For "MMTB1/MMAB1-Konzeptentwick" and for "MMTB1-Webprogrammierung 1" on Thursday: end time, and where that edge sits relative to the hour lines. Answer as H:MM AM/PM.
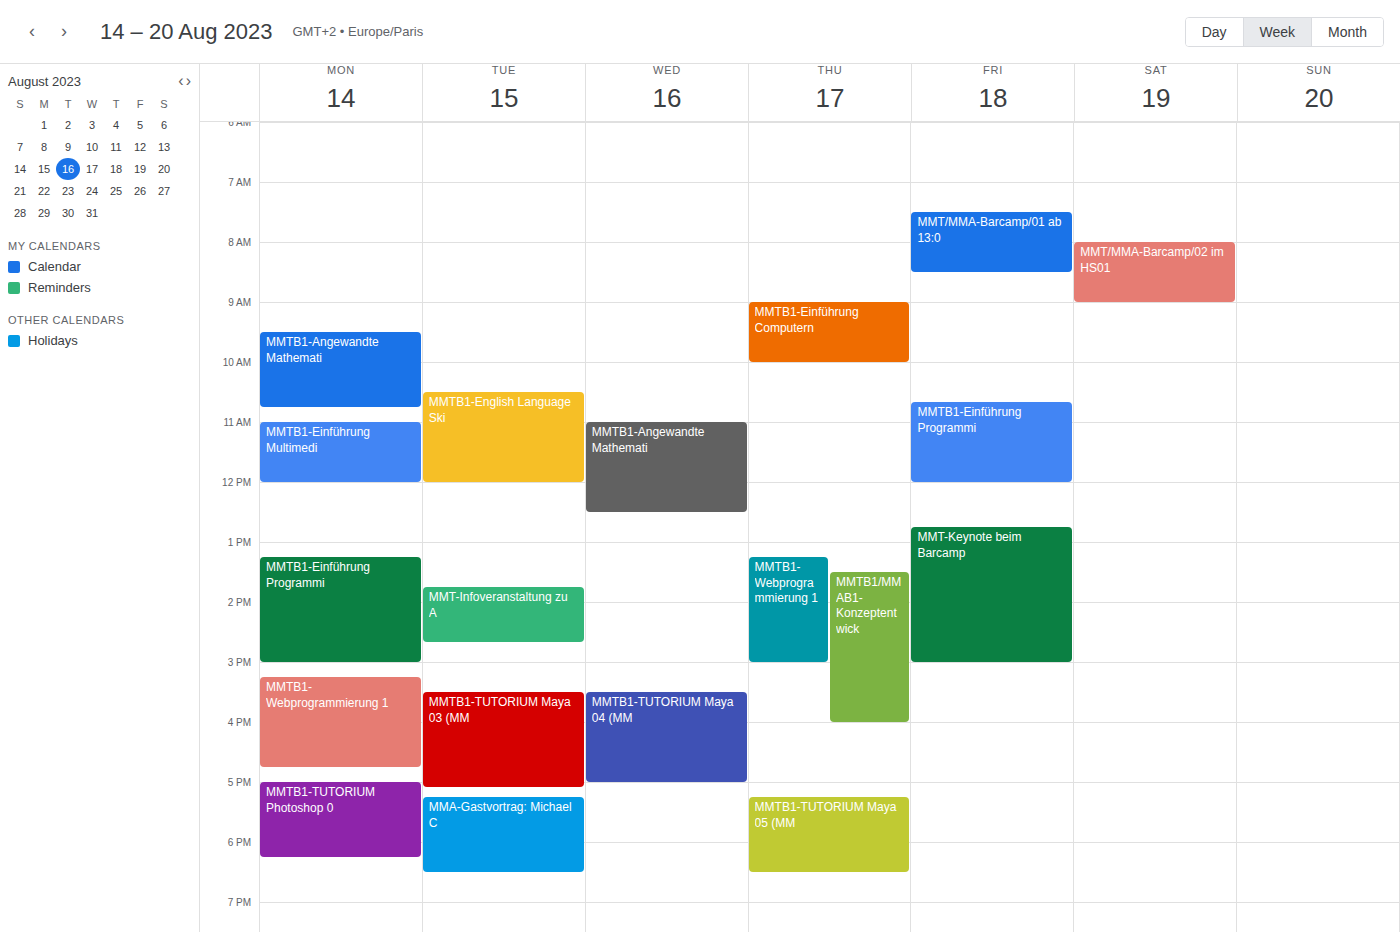
"MMTB1/MMAB1-Konzeptentwick": 4:00 PM, exactly on the 4 PM line. "MMTB1-Webprogrammierung 1": 3:00 PM, exactly on the 3 PM line.